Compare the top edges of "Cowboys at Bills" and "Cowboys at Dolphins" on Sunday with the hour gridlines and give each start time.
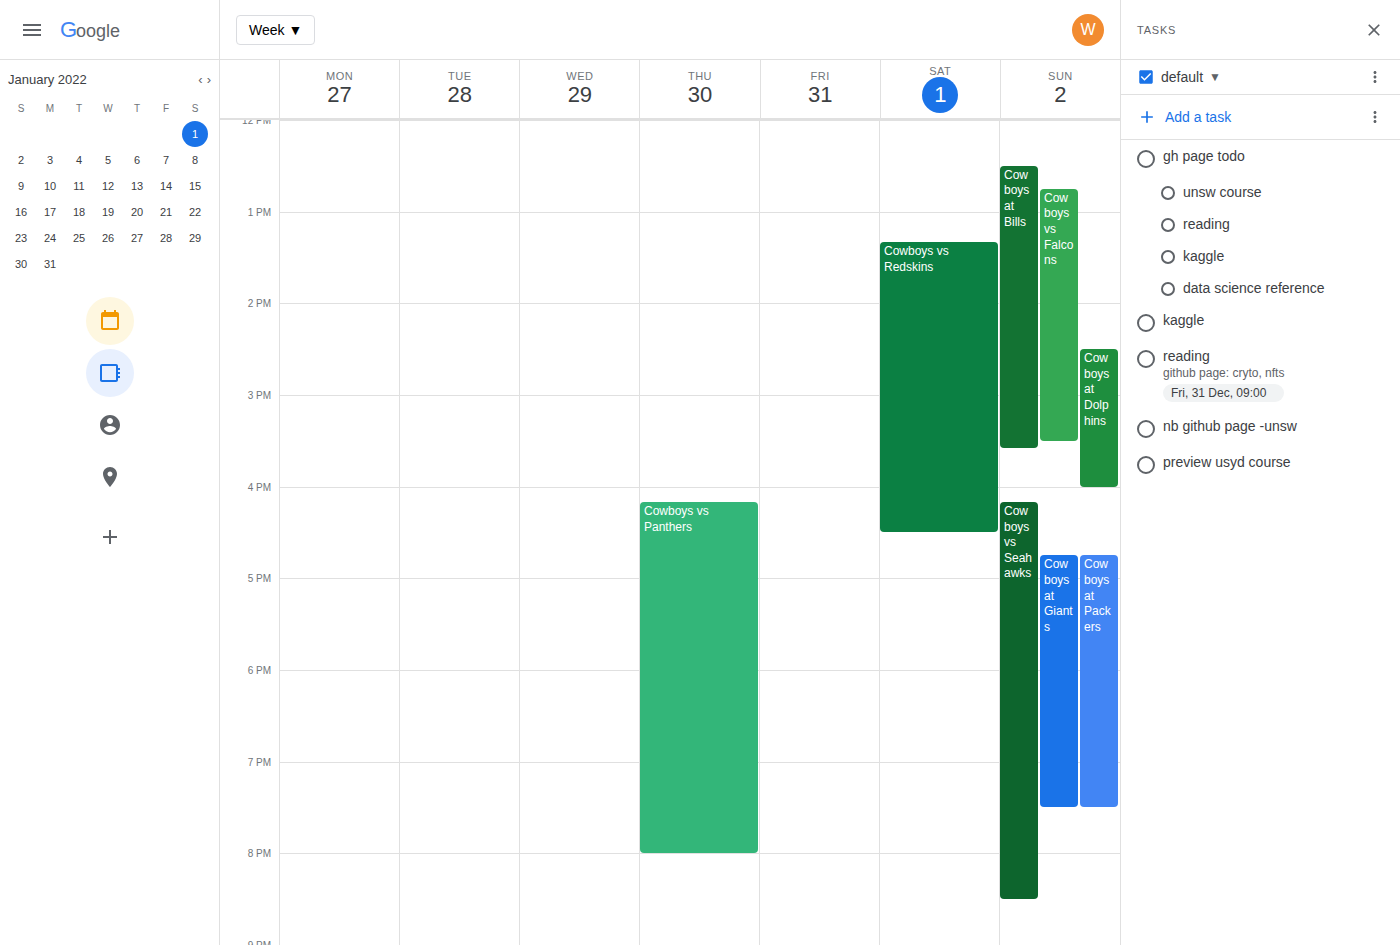
"Cowboys at Bills": 12:30 PM, halfway between the 12 PM and 1 PM lines. "Cowboys at Dolphins": 2:30 PM, halfway between the 2 PM and 3 PM lines.